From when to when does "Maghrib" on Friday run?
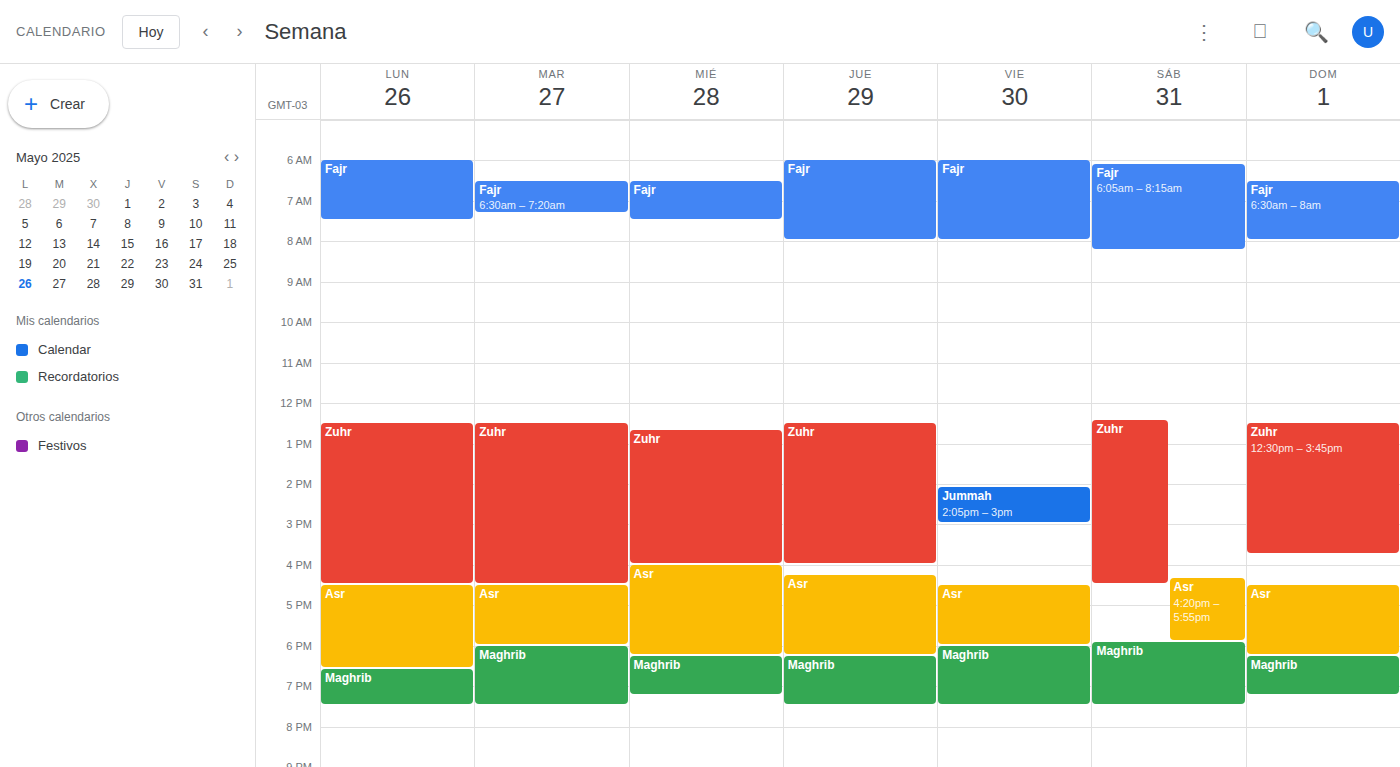
6:00 PM to 7:30 PM